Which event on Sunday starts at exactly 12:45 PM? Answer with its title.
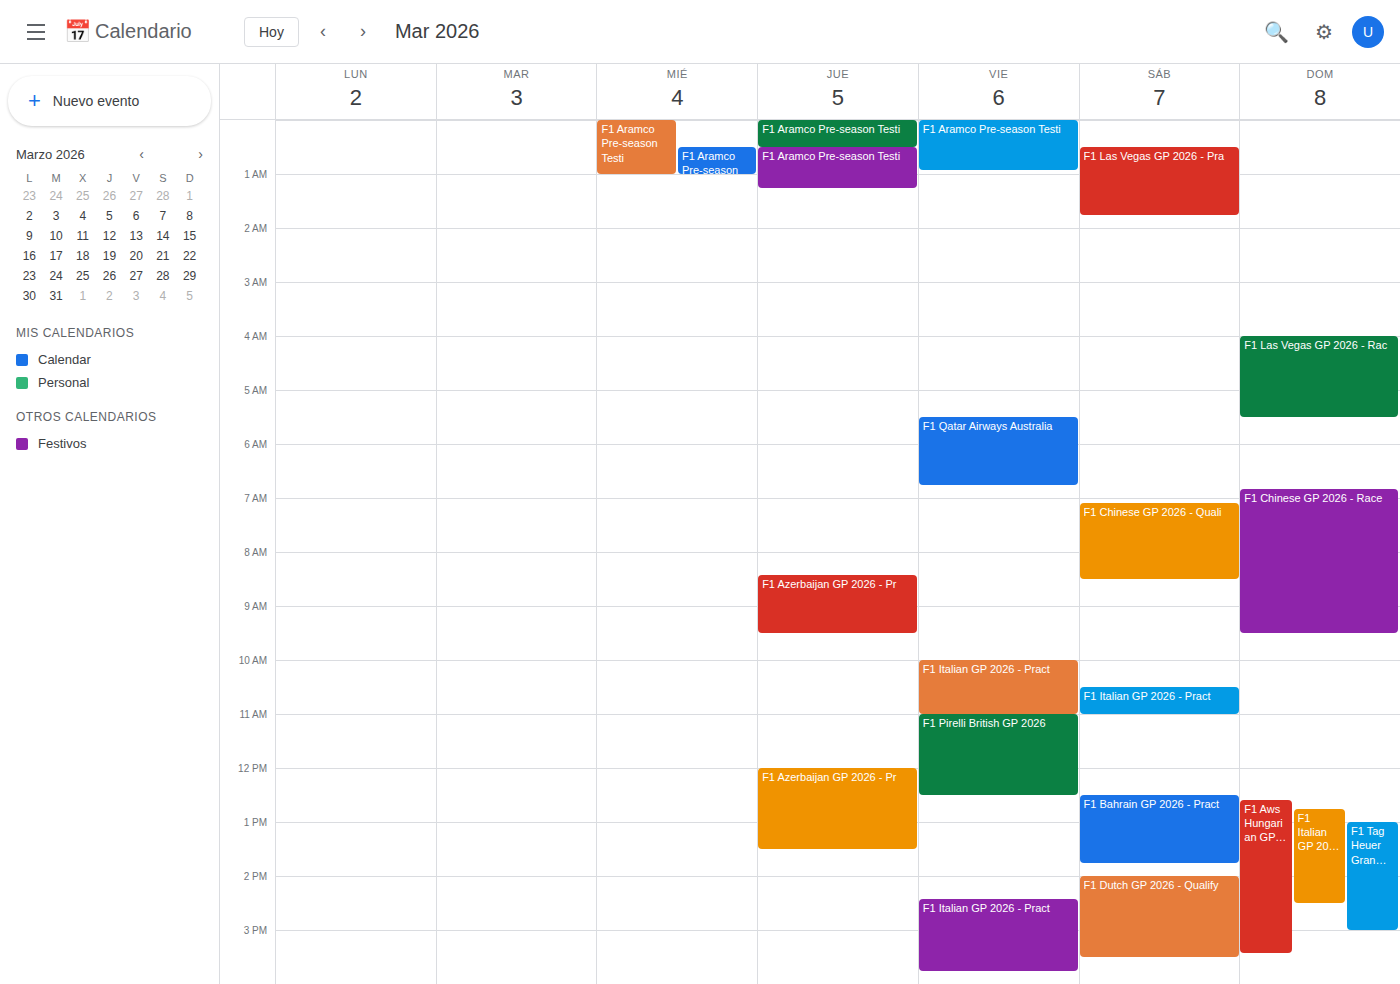
"F1 Italian GP 2026 - Race"